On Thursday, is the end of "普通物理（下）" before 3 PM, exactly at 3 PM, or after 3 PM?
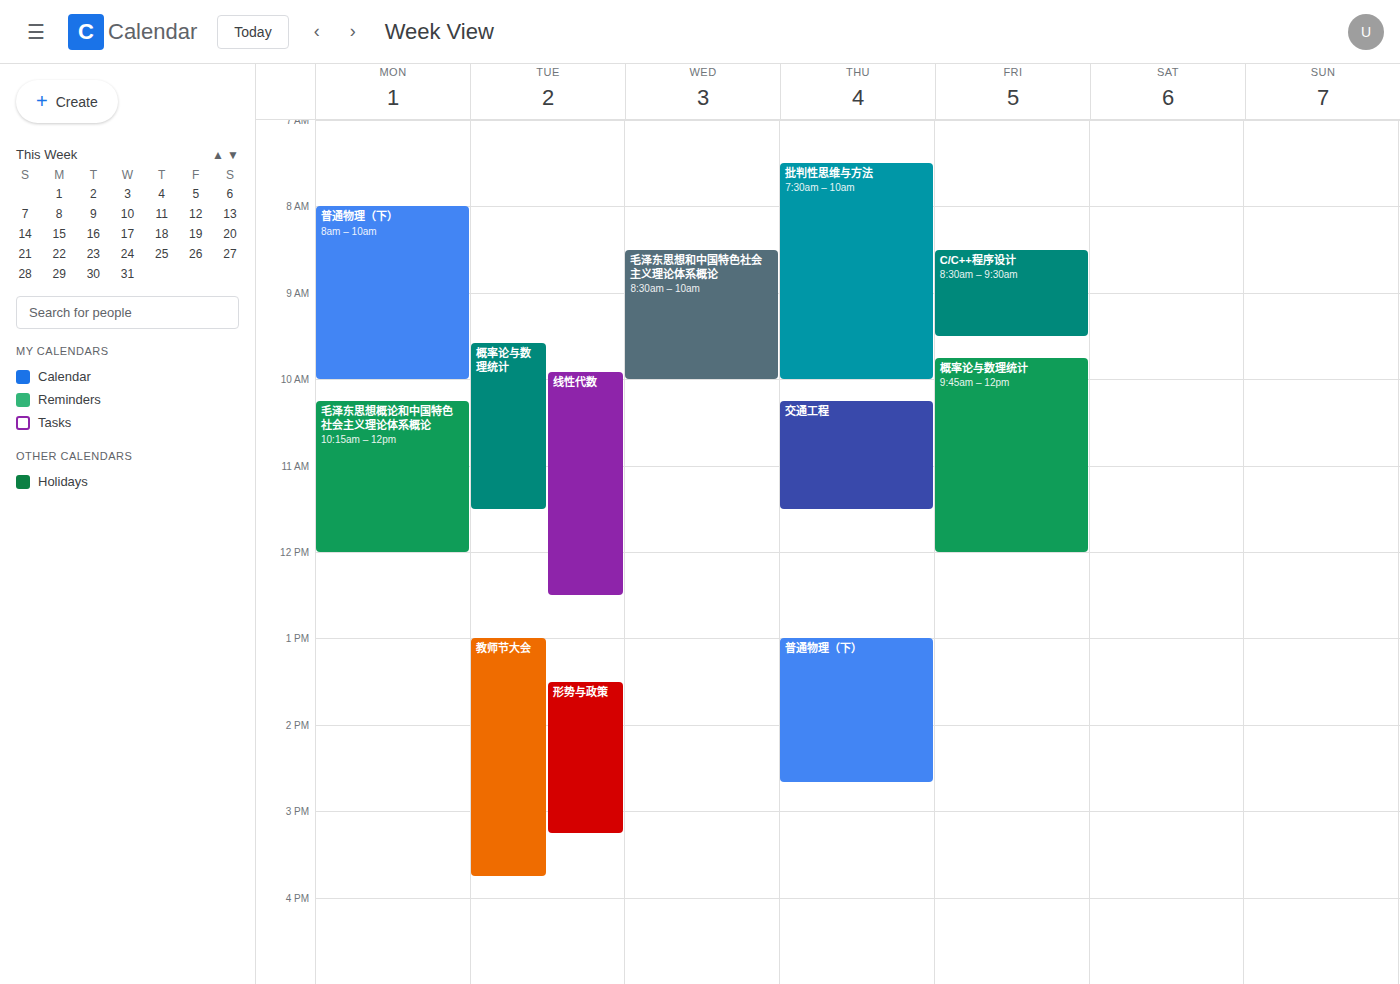
2:40 PM -- before 3 PM, 20 minutes above the 3 PM line.